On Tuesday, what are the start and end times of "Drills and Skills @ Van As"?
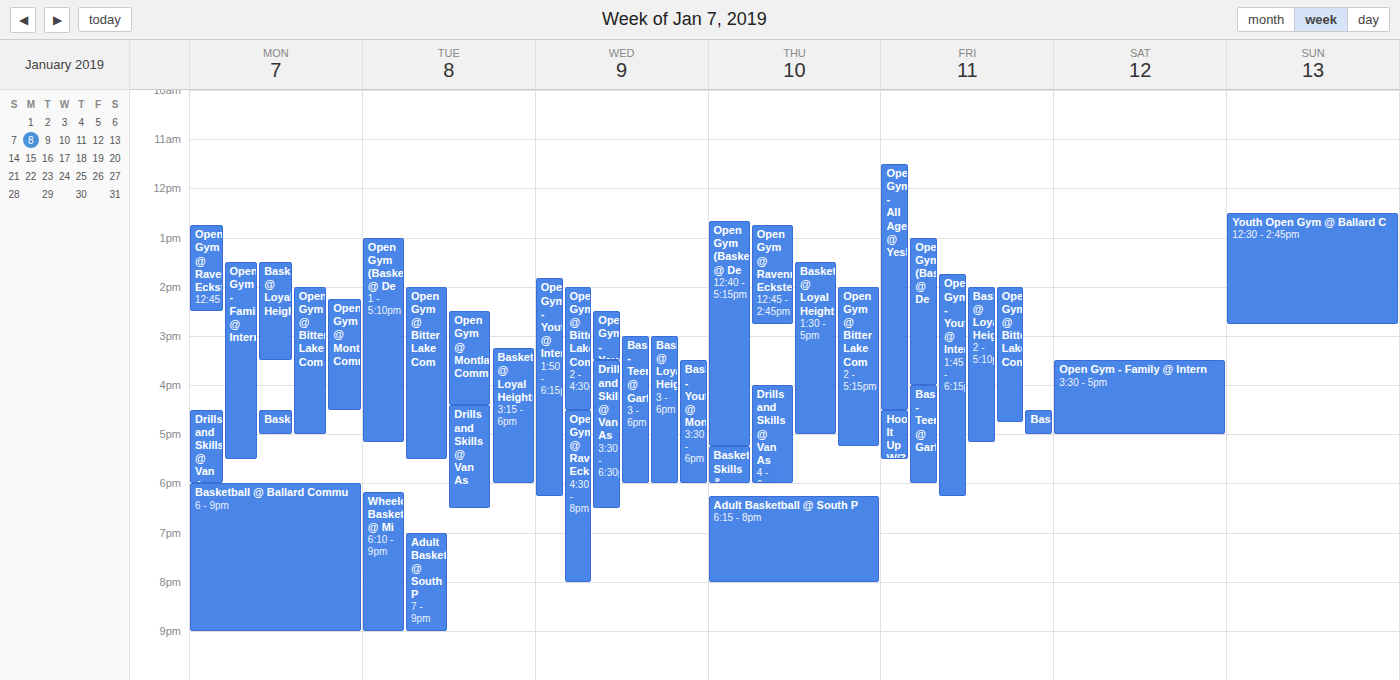
4:25 PM to 6:30 PM